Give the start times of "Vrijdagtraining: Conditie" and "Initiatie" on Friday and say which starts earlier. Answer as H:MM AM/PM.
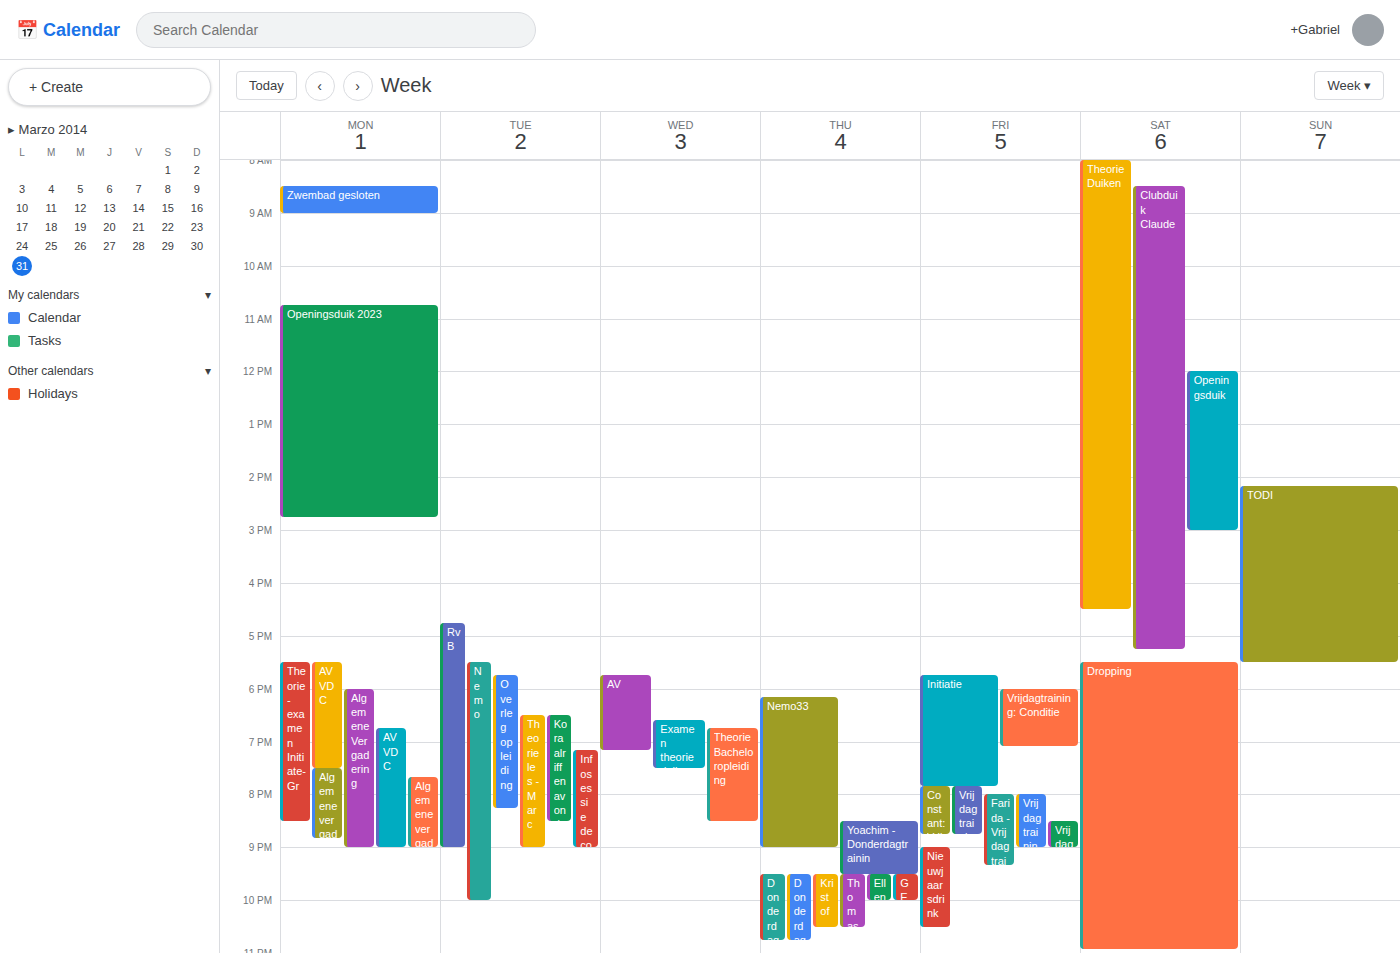
"Initiatie" 5:45 PM; "Vrijdagtraining: Conditie" 6:00 PM.